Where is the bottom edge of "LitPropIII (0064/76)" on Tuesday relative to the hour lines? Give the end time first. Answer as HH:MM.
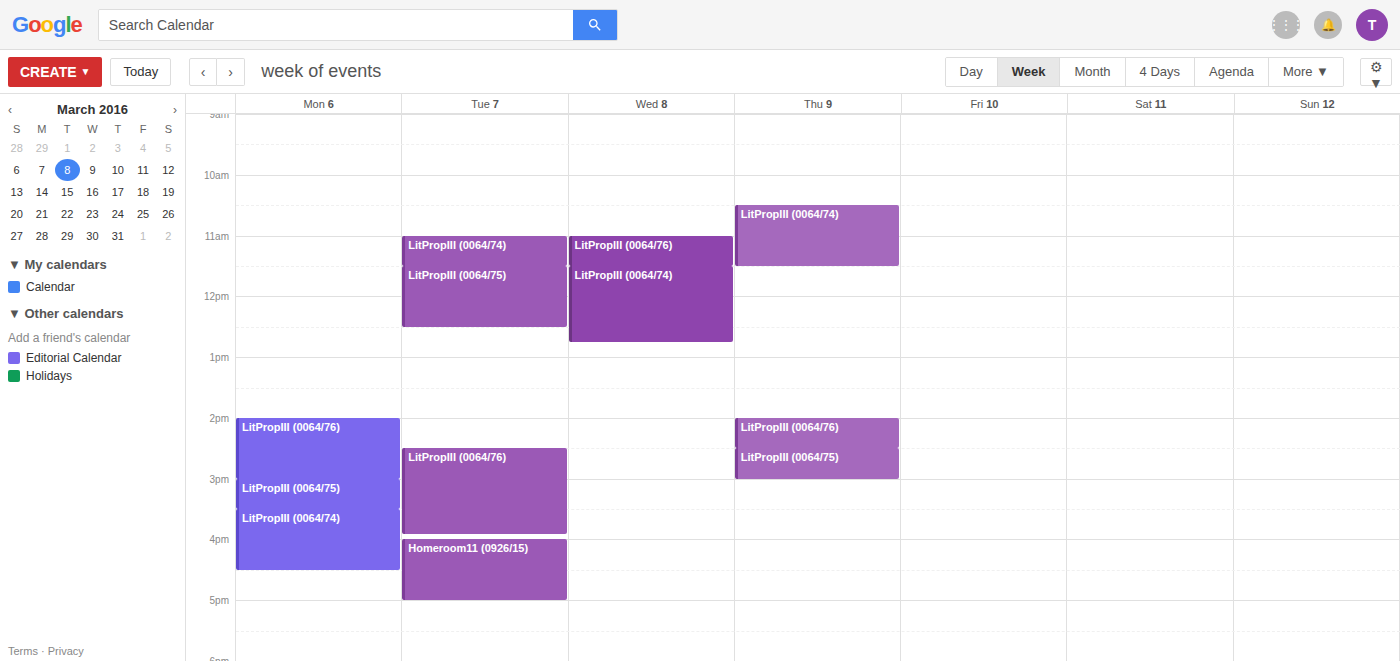
15:55 -- neither: 55 minutes below the 15:00 line and 5 minutes above the 16:00 line.